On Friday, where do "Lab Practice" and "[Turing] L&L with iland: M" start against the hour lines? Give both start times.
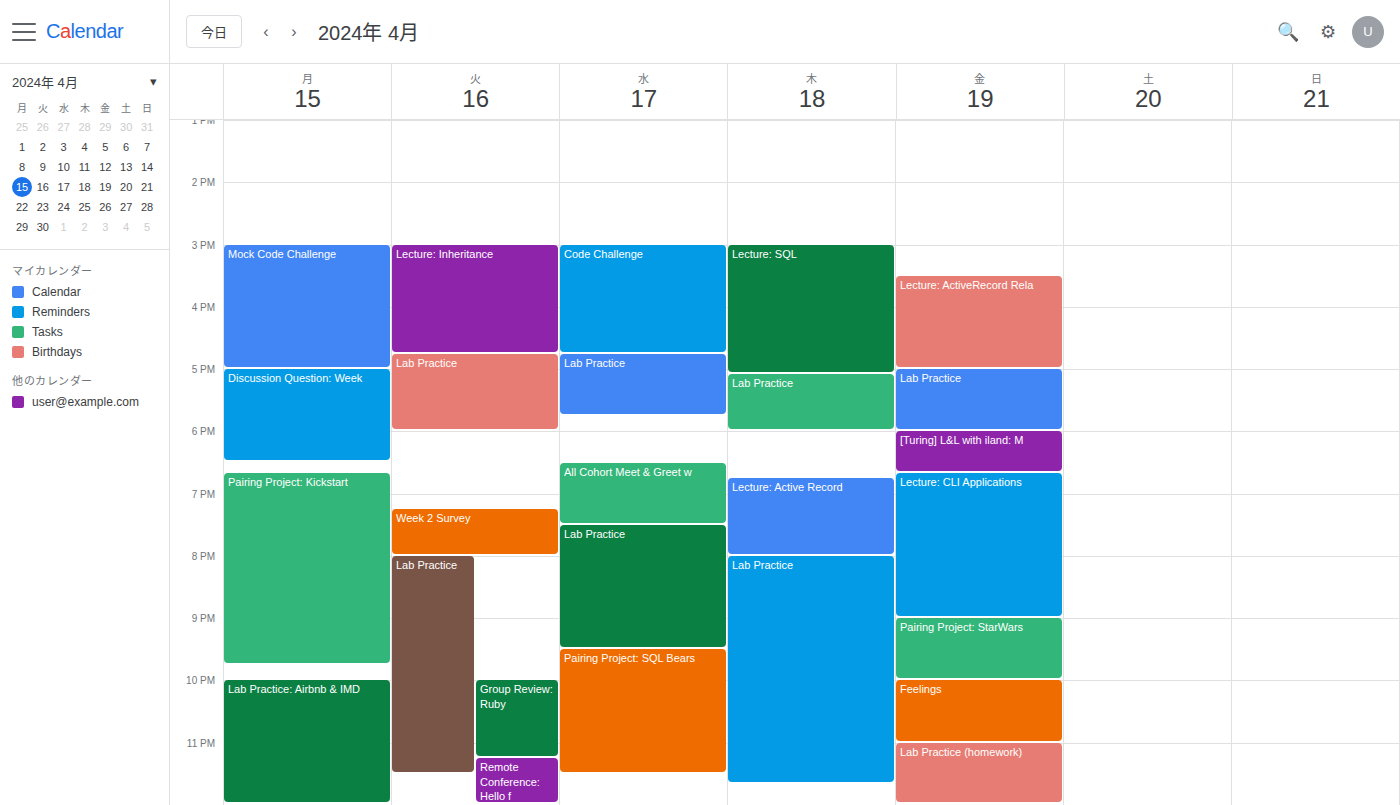
"Lab Practice": 5:00 PM, exactly on the 5 PM line. "[Turing] L&L with iland: M": 6:00 PM, exactly on the 6 PM line.